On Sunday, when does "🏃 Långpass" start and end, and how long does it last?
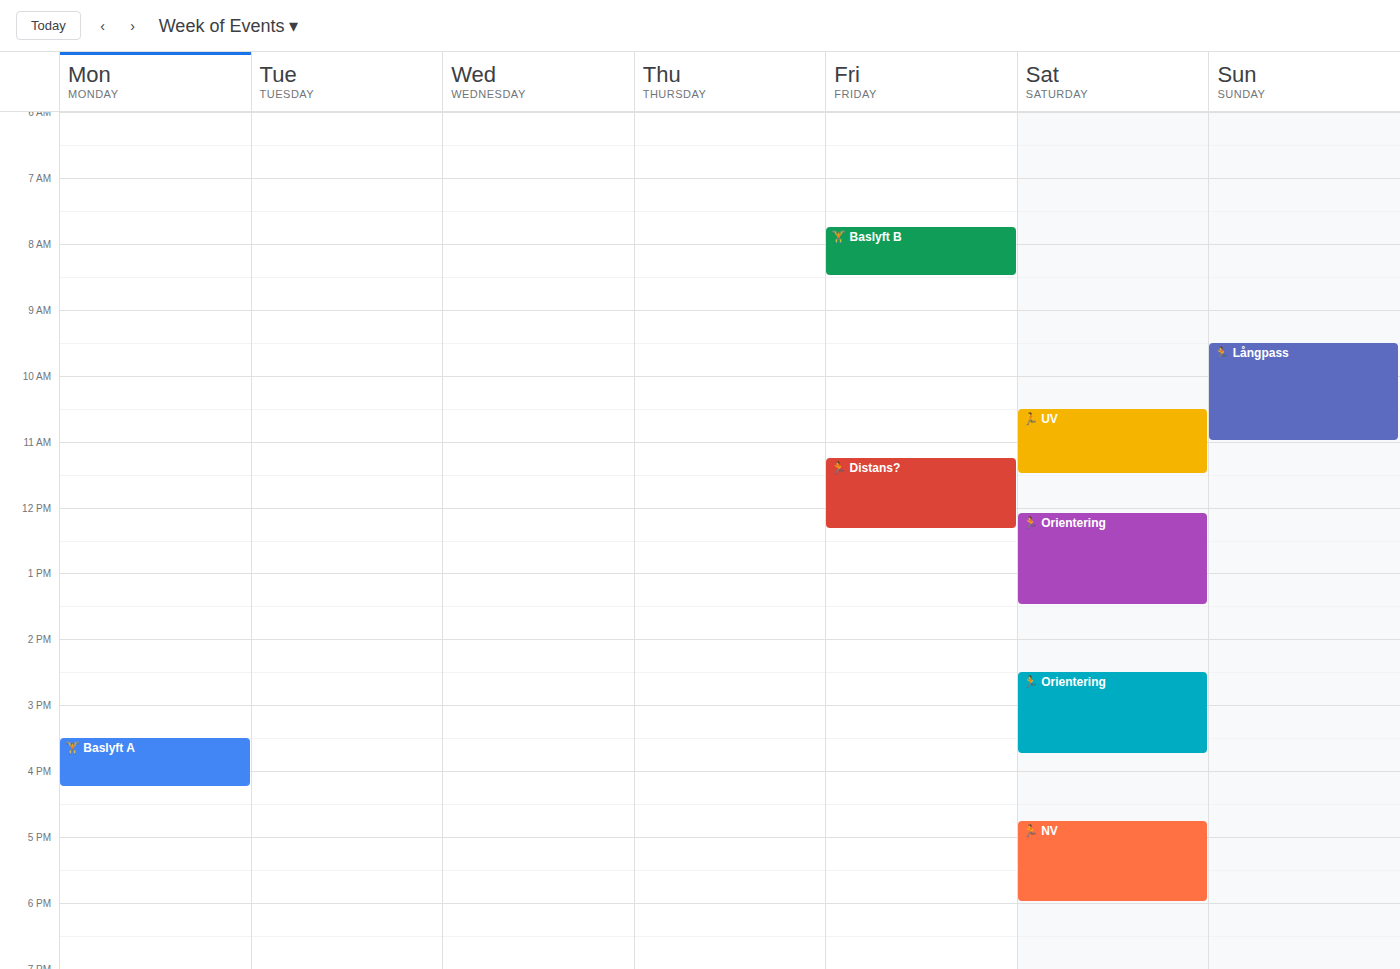
9:30 AM to 11:00 AM, 1 hour 30 minutes